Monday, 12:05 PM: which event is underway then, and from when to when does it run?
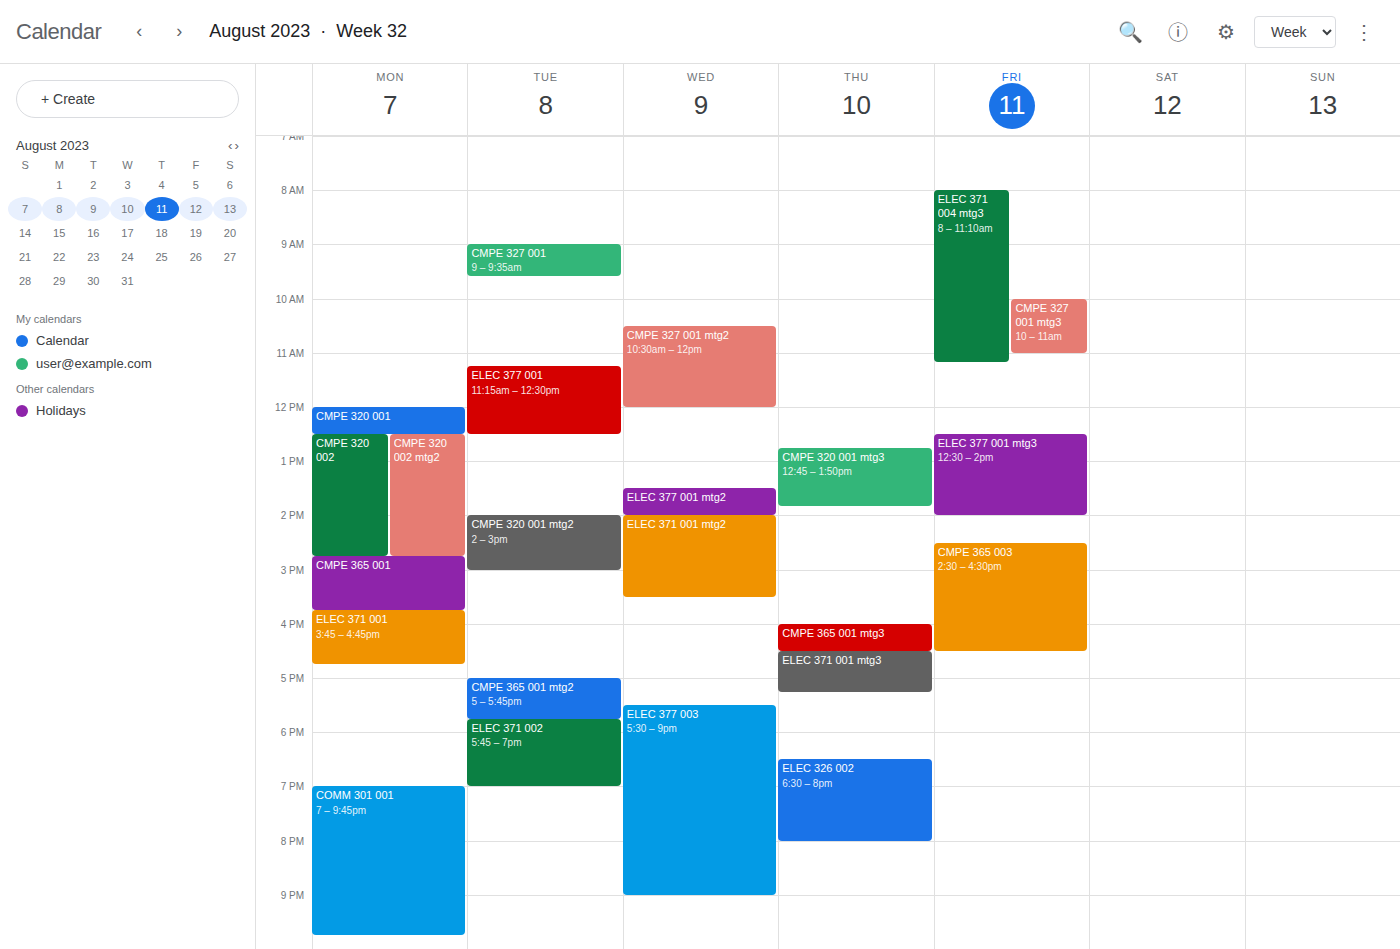
"CMPE 320 001", 12:00 PM to 12:30 PM